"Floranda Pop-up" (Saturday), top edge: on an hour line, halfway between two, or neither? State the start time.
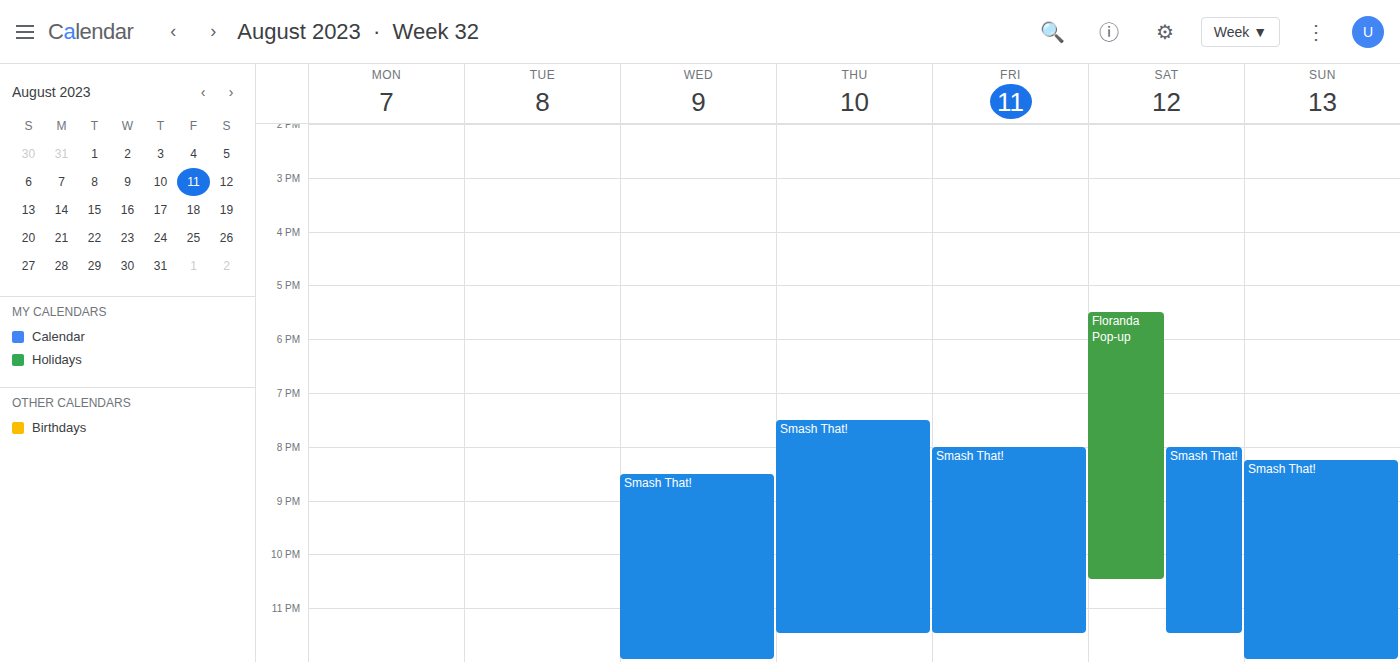
5:30 PM -- halfway between the 5 PM and 6 PM lines.